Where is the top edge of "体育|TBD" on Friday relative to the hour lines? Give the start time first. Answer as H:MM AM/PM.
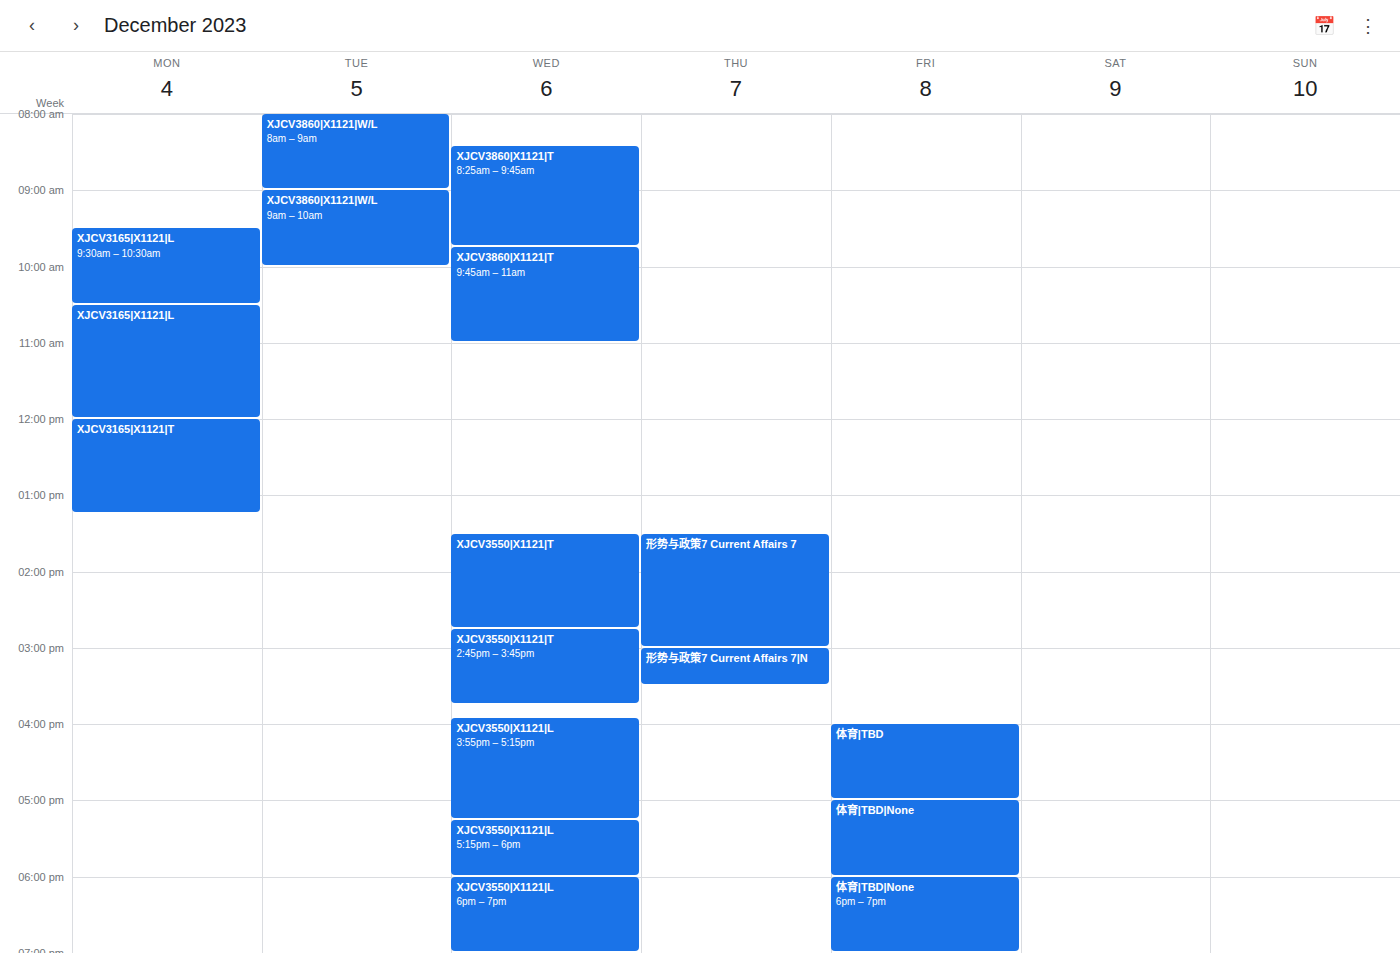
4:00 PM -- exactly on the 4 PM line.